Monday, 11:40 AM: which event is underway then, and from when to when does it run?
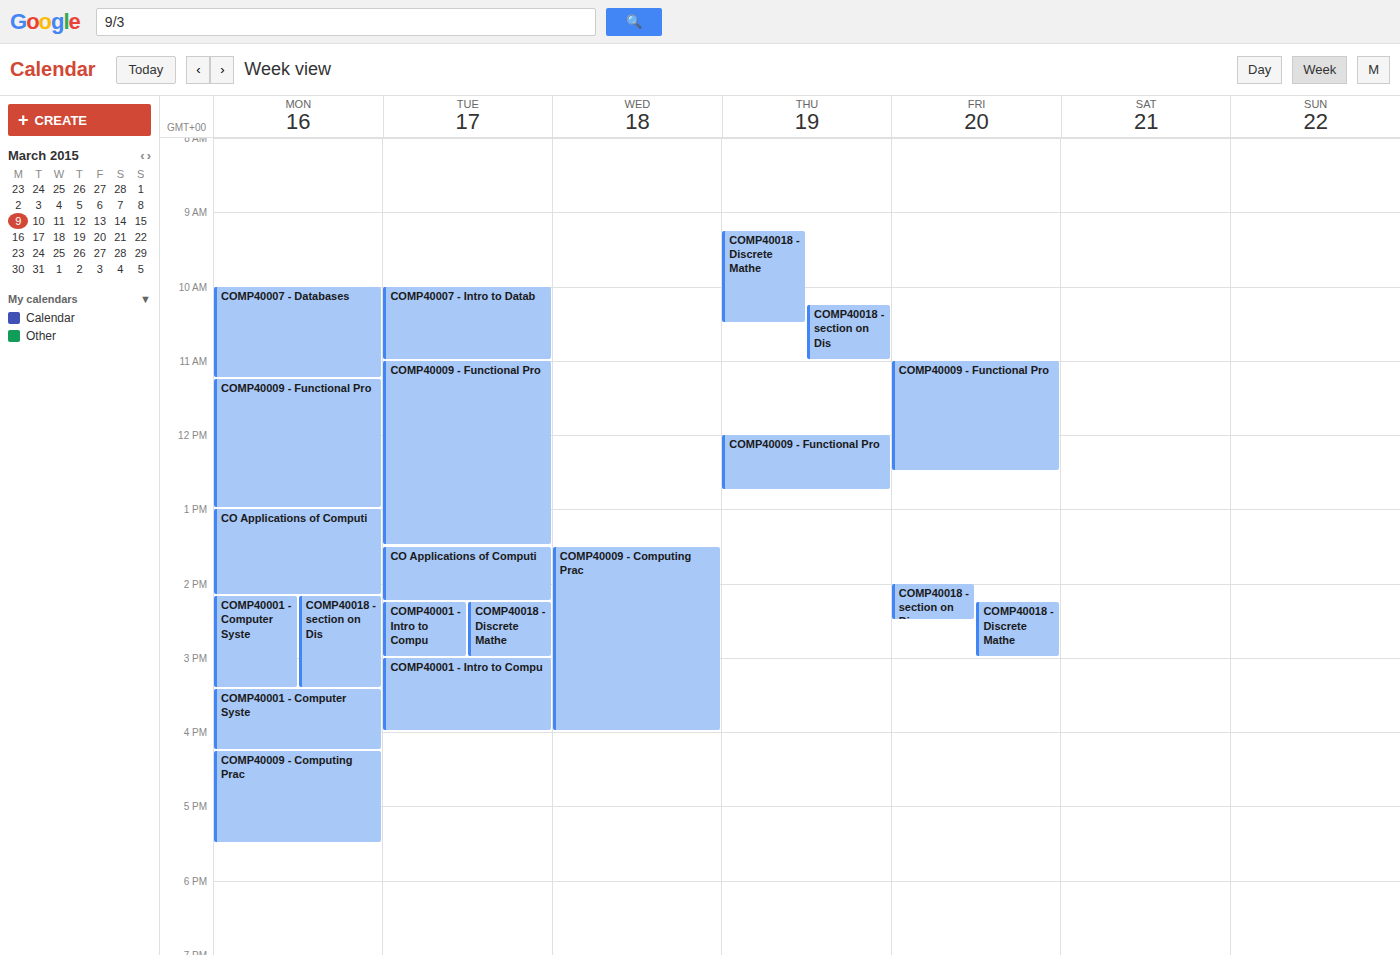
"COMP40009 - Functional Pro", 11:15 AM to 1:00 PM